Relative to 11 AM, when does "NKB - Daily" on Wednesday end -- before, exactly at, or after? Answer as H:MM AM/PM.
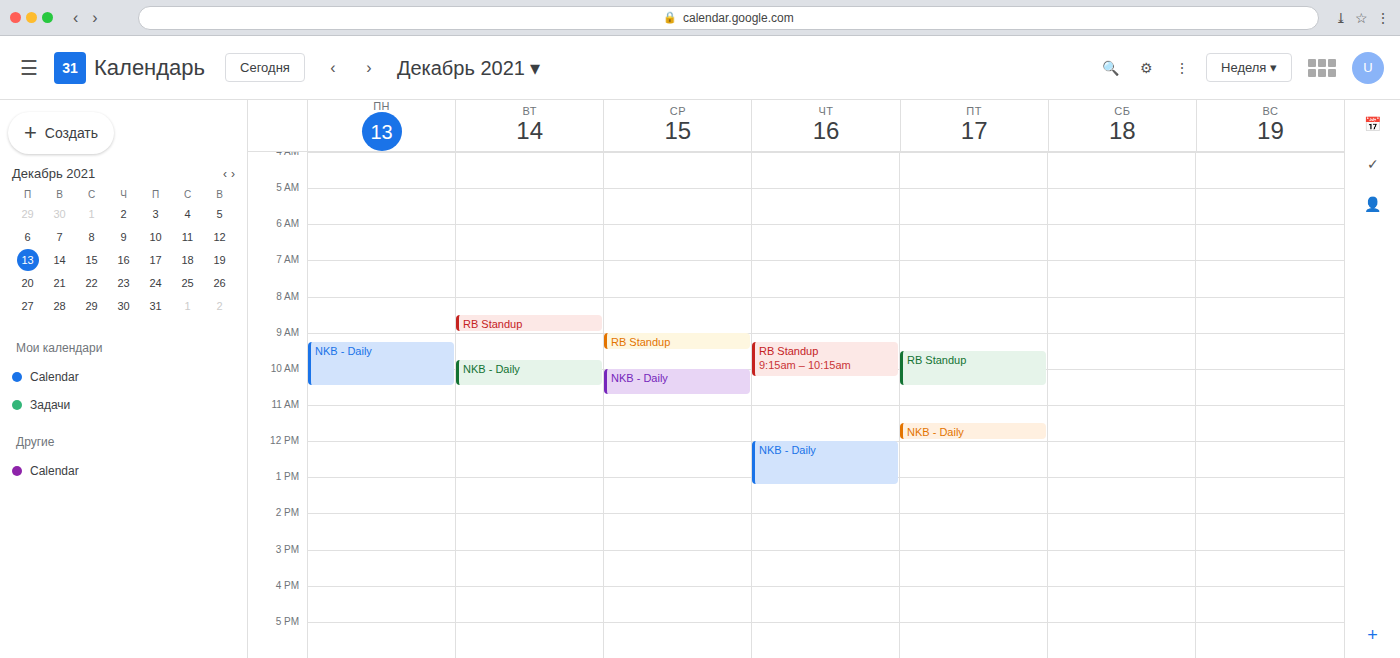
10:45 AM -- before 11 AM, 15 minutes above the 11 AM line.